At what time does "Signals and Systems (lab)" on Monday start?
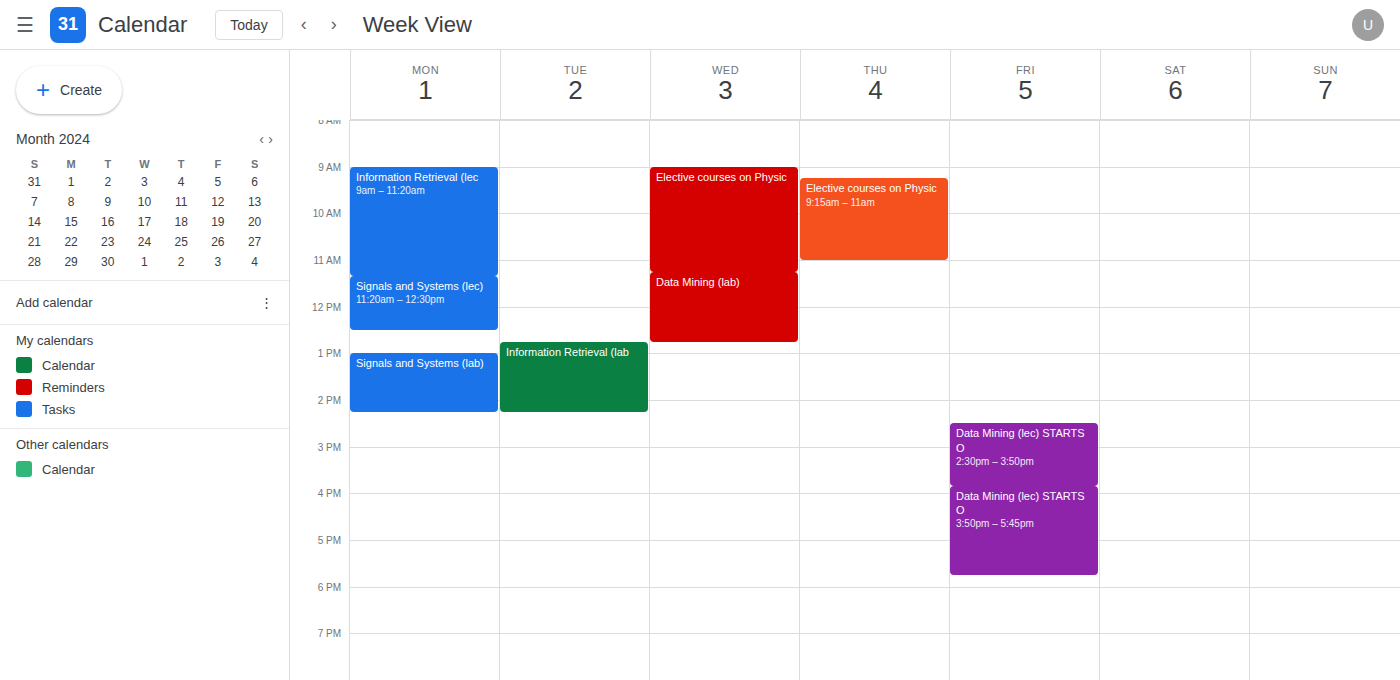
1:00 PM